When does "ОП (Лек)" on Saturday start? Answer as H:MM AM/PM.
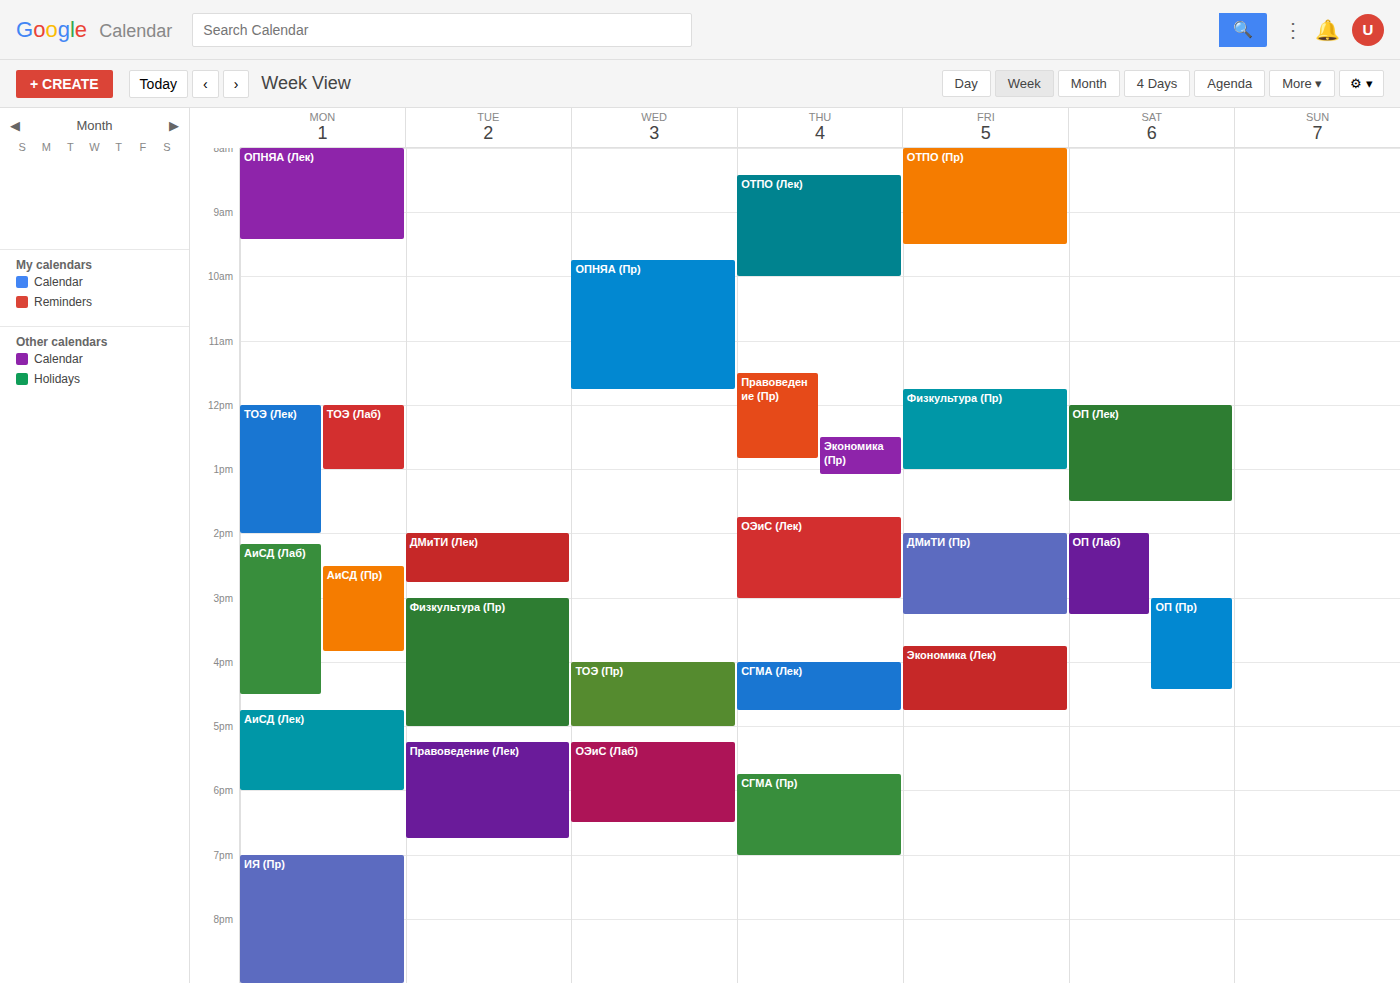
12:00 PM